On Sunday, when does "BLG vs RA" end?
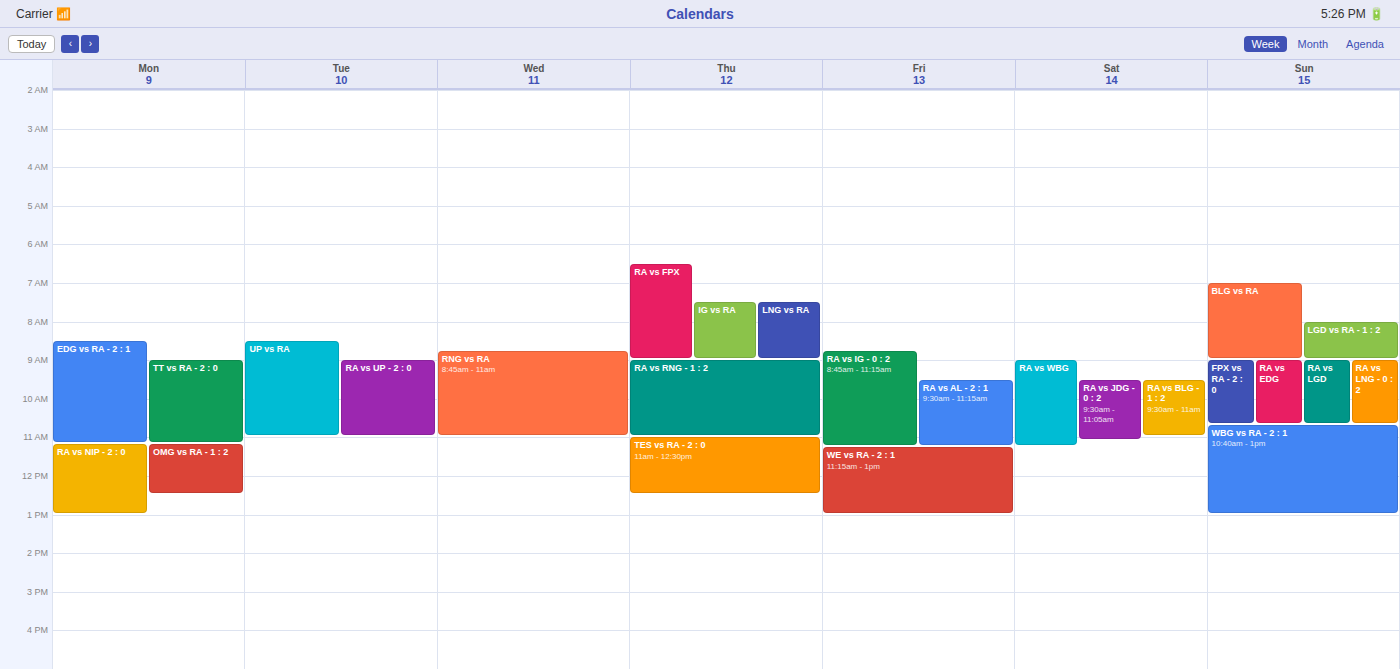
9:00 AM